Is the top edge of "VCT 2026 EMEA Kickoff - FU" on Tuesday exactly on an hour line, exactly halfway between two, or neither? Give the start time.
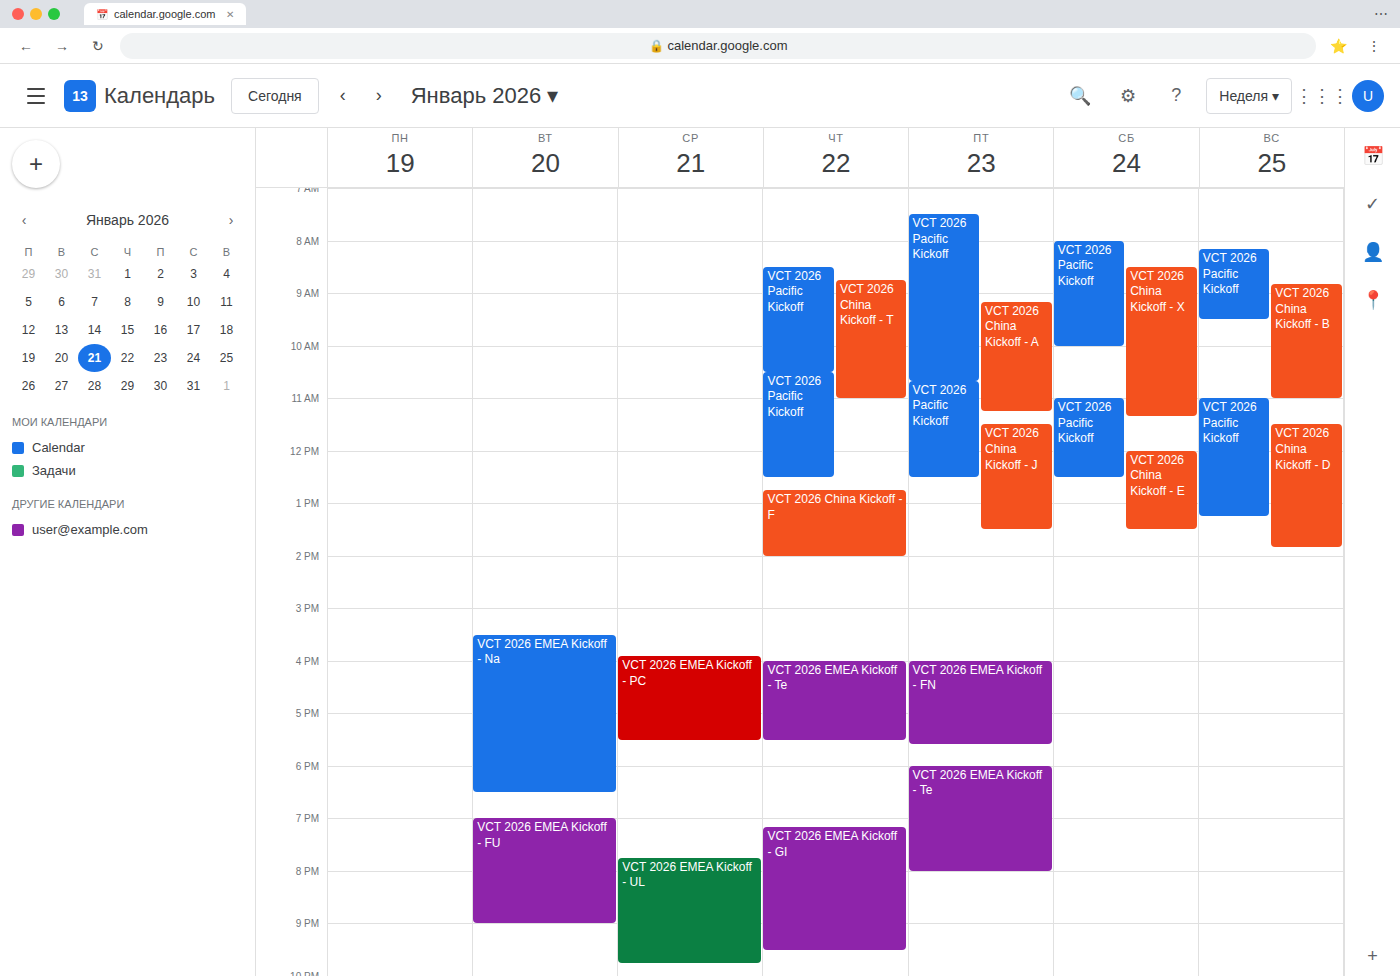
7:00 PM -- exactly on the 7 PM line.